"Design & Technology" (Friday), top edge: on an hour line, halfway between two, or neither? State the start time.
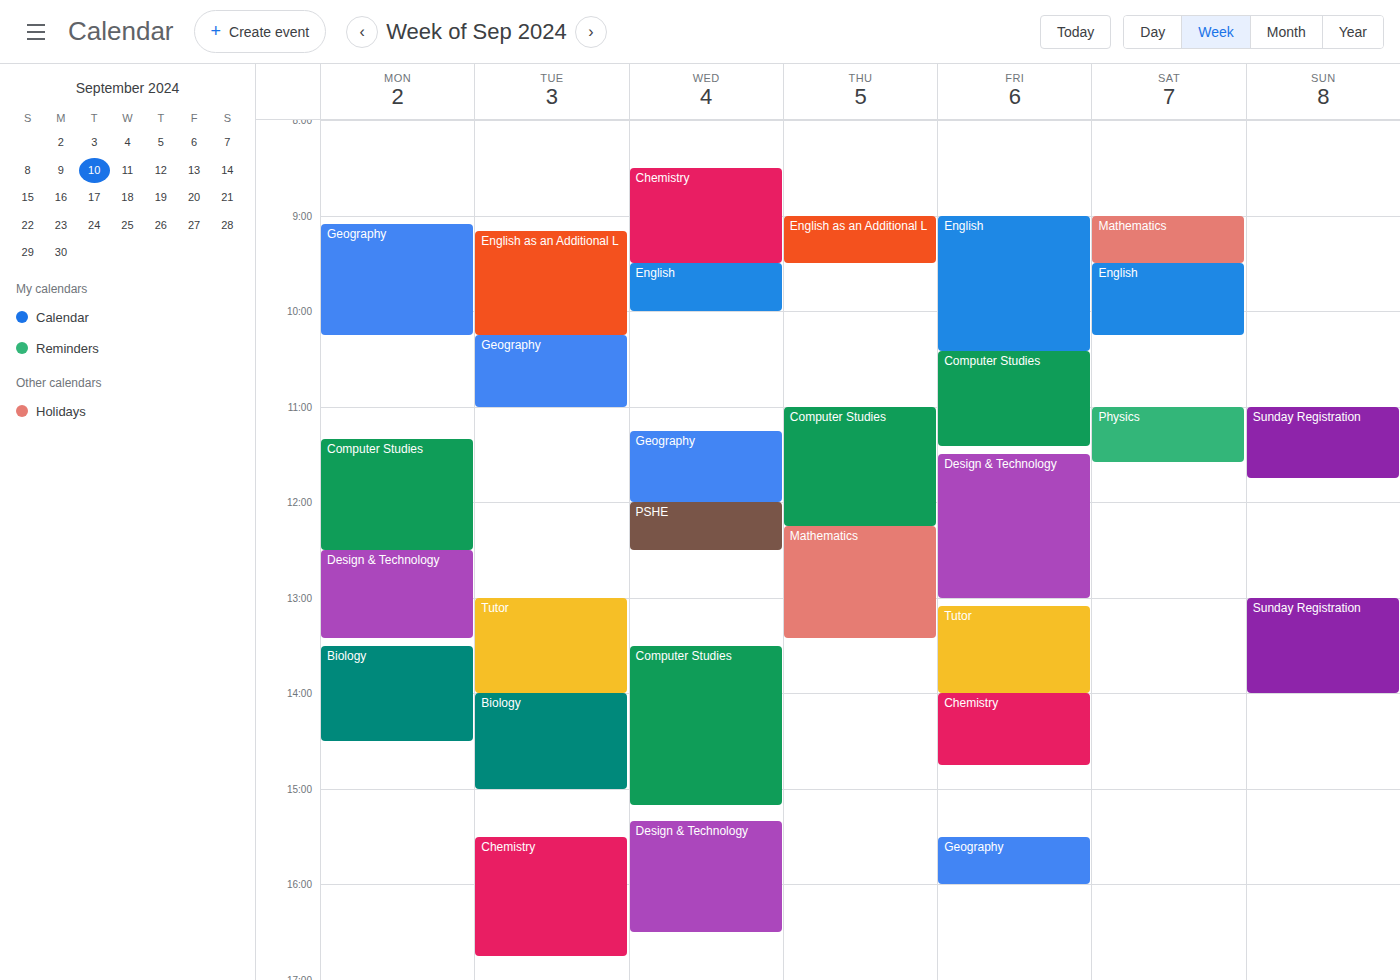
11:30 AM -- halfway between the 11 AM and 12 PM lines.